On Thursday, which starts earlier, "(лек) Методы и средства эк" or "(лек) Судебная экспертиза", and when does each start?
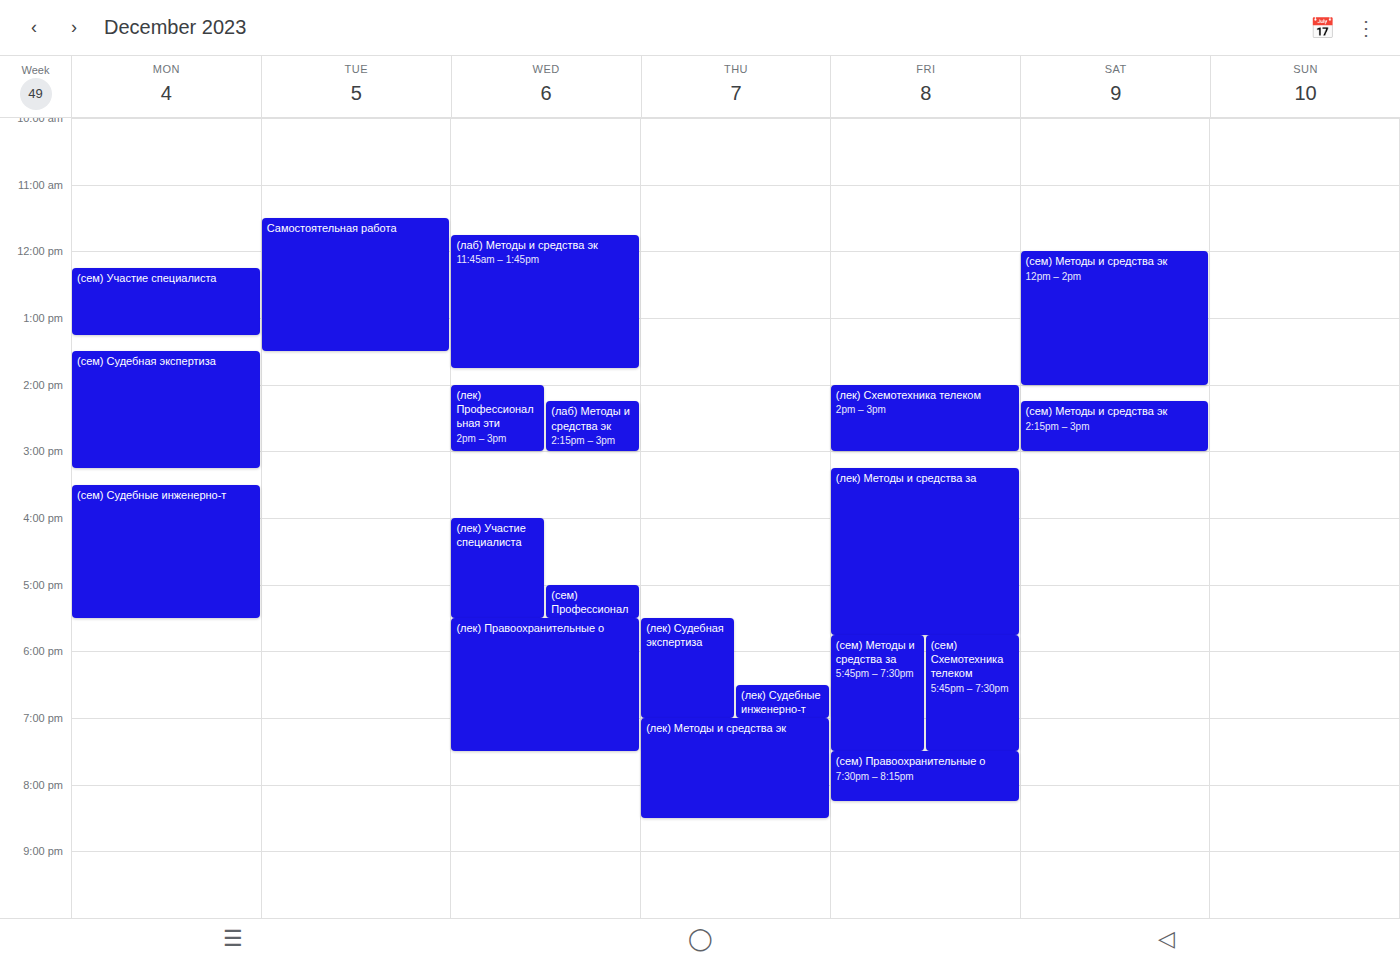
"(лек) Судебная экспертиза" 5:30 PM; "(лек) Методы и средства эк" 7:00 PM.